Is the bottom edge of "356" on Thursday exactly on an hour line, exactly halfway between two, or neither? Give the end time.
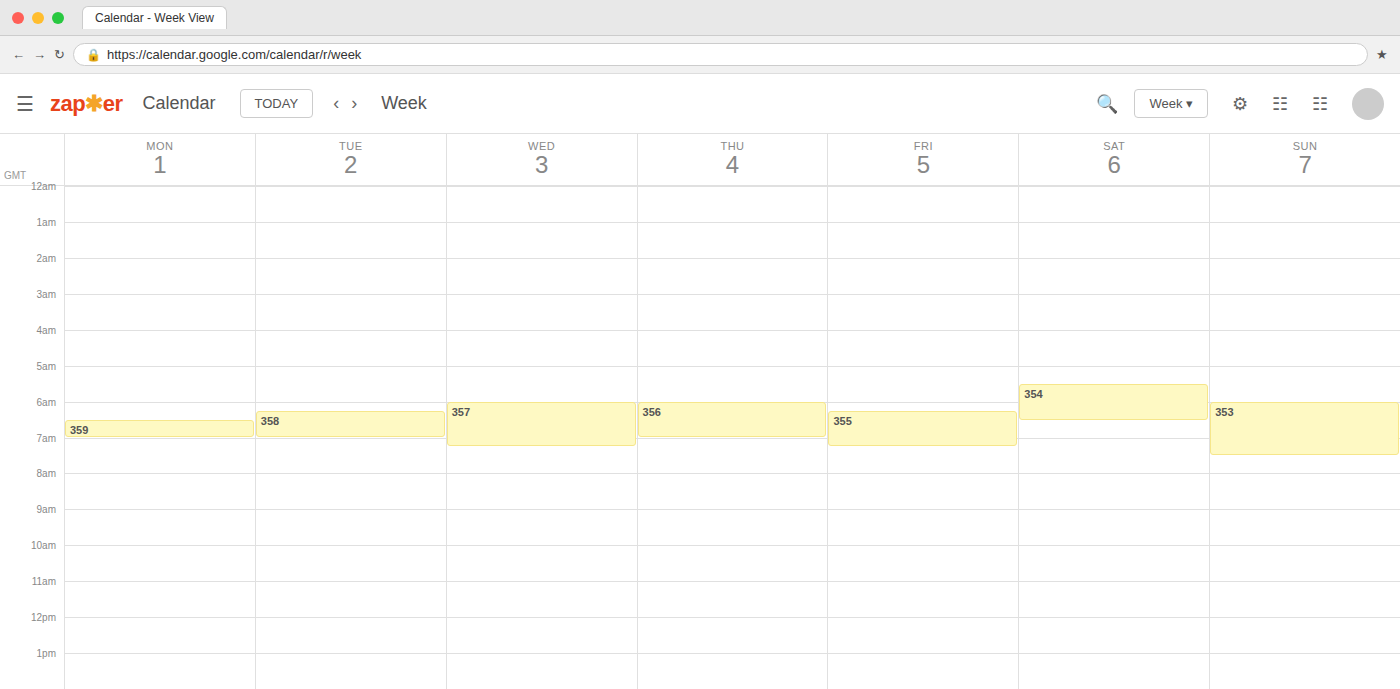
7:00 AM -- exactly on the 7 AM line.